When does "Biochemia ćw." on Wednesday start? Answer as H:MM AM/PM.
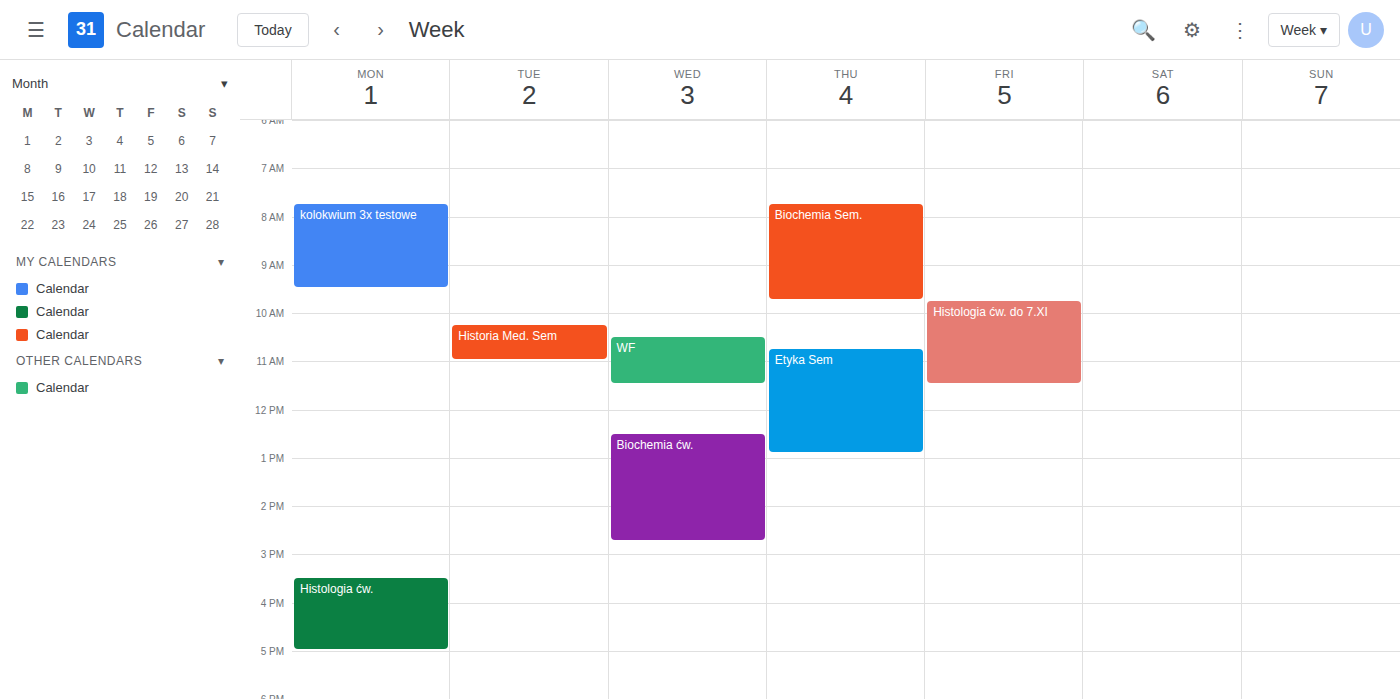
12:30 PM